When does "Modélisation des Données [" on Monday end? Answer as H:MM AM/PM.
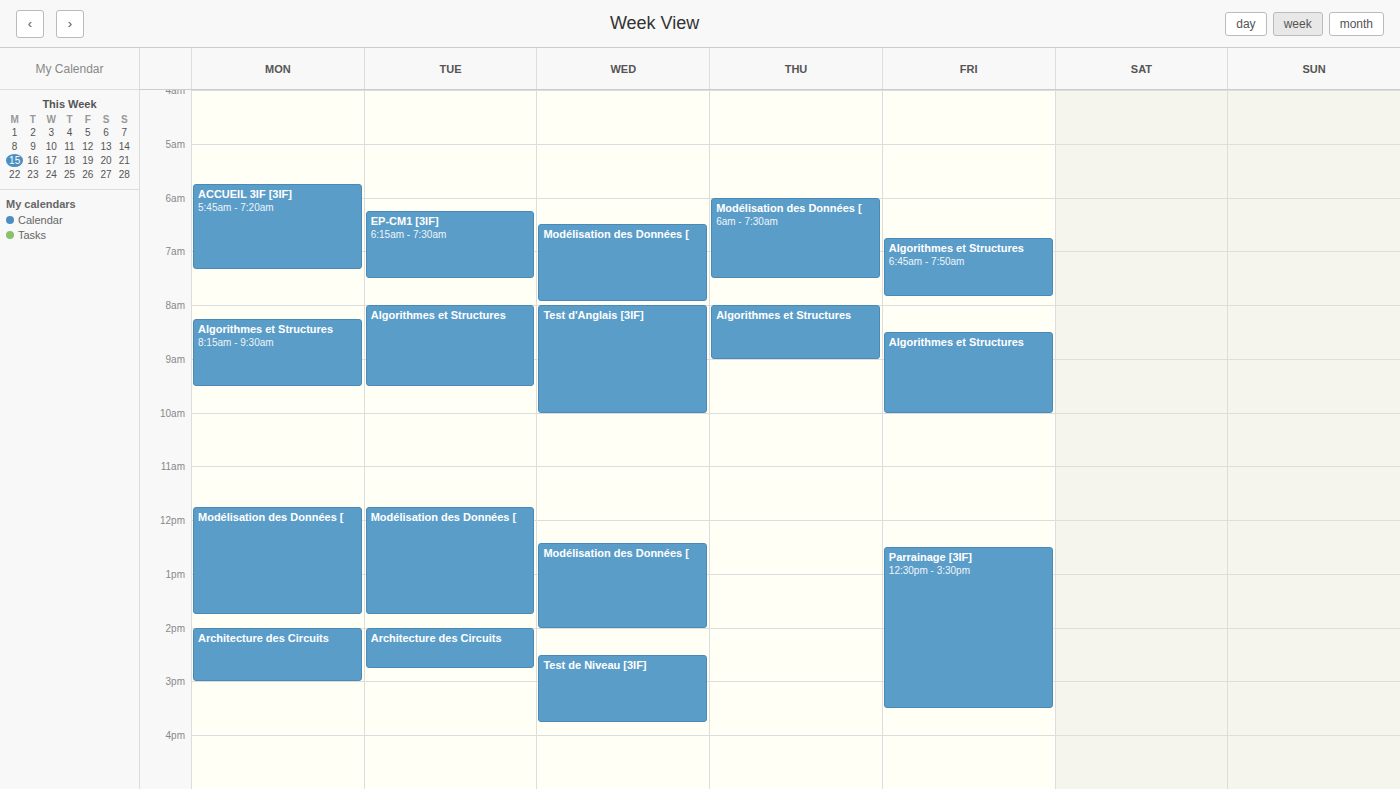
1:45 PM